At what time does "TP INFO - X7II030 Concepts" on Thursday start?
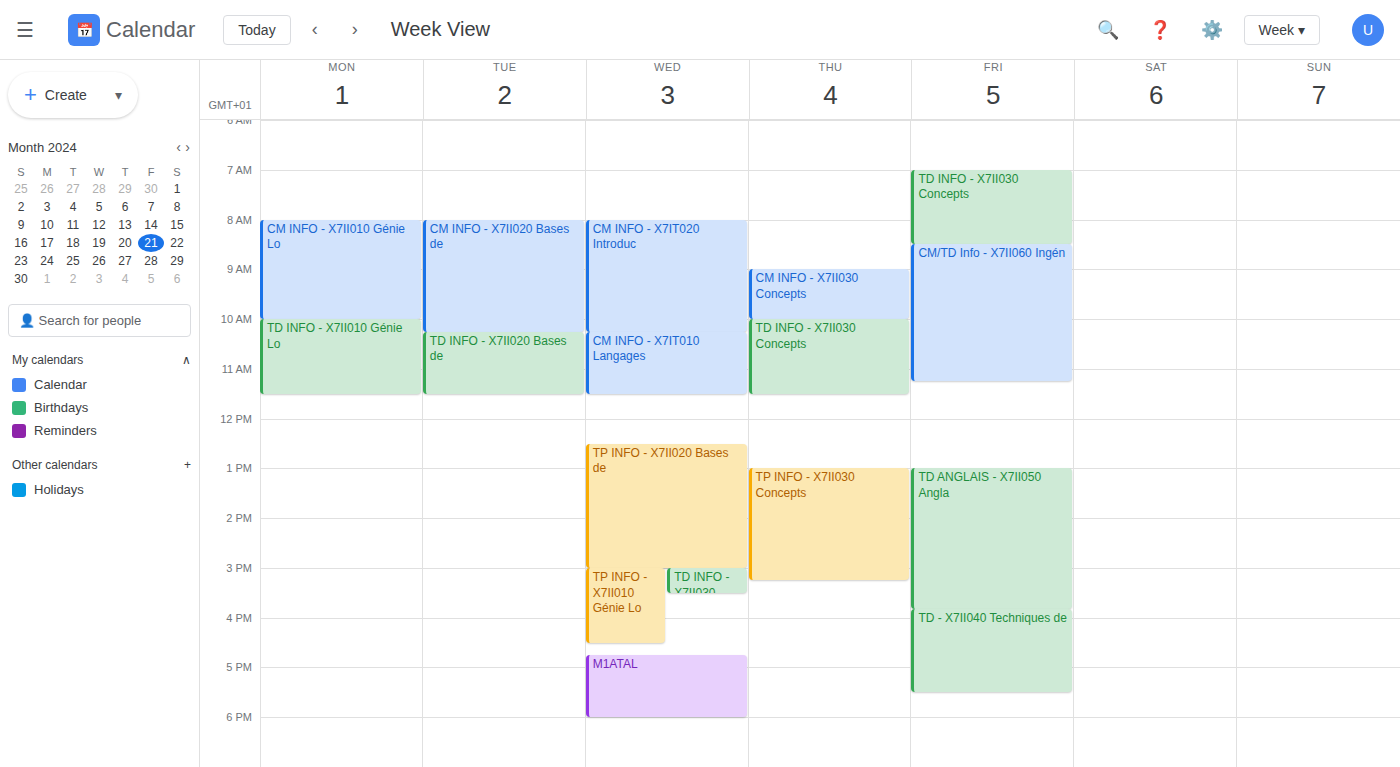
13:00